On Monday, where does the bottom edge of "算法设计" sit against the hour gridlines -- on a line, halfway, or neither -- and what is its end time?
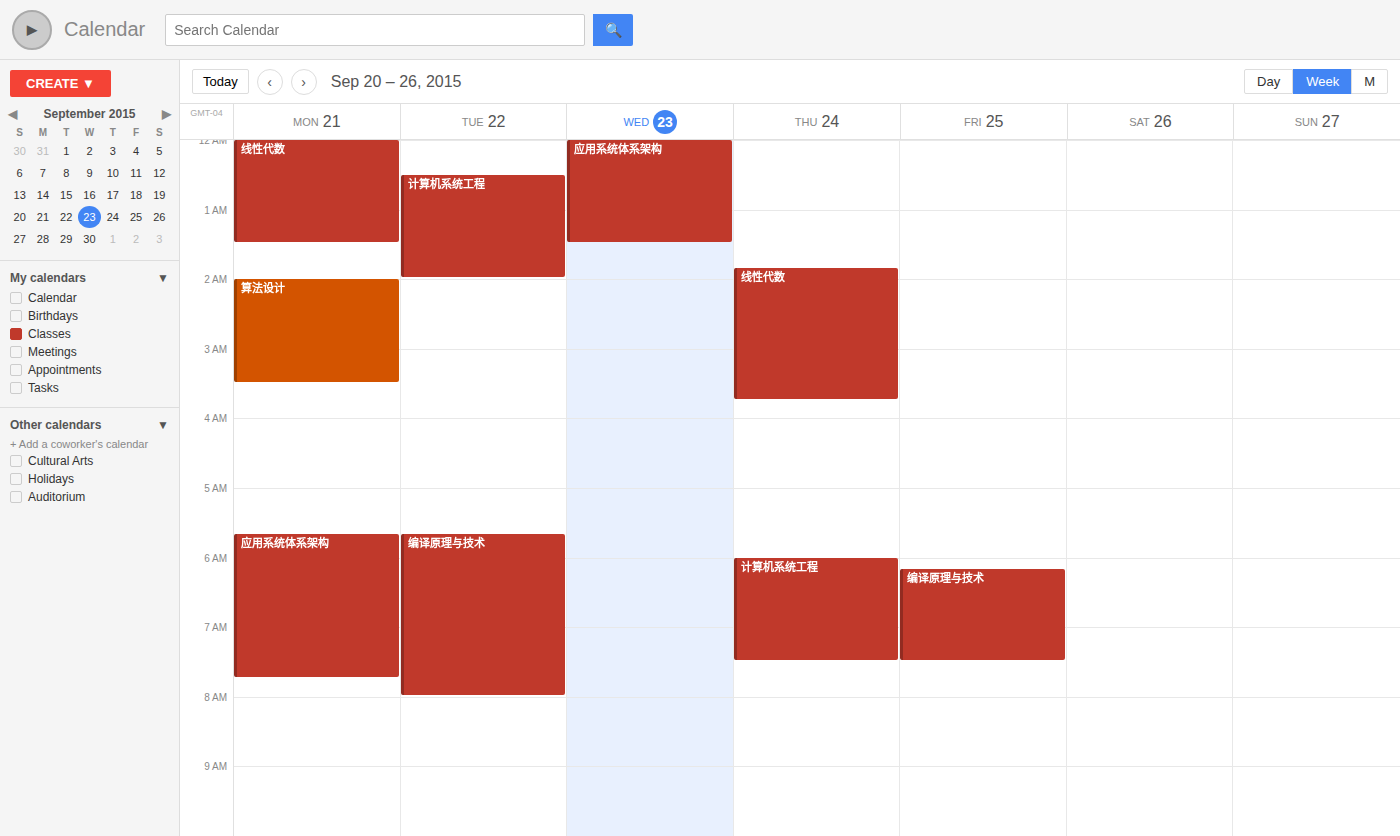
3:30 AM -- halfway between the 3 AM and 4 AM lines.